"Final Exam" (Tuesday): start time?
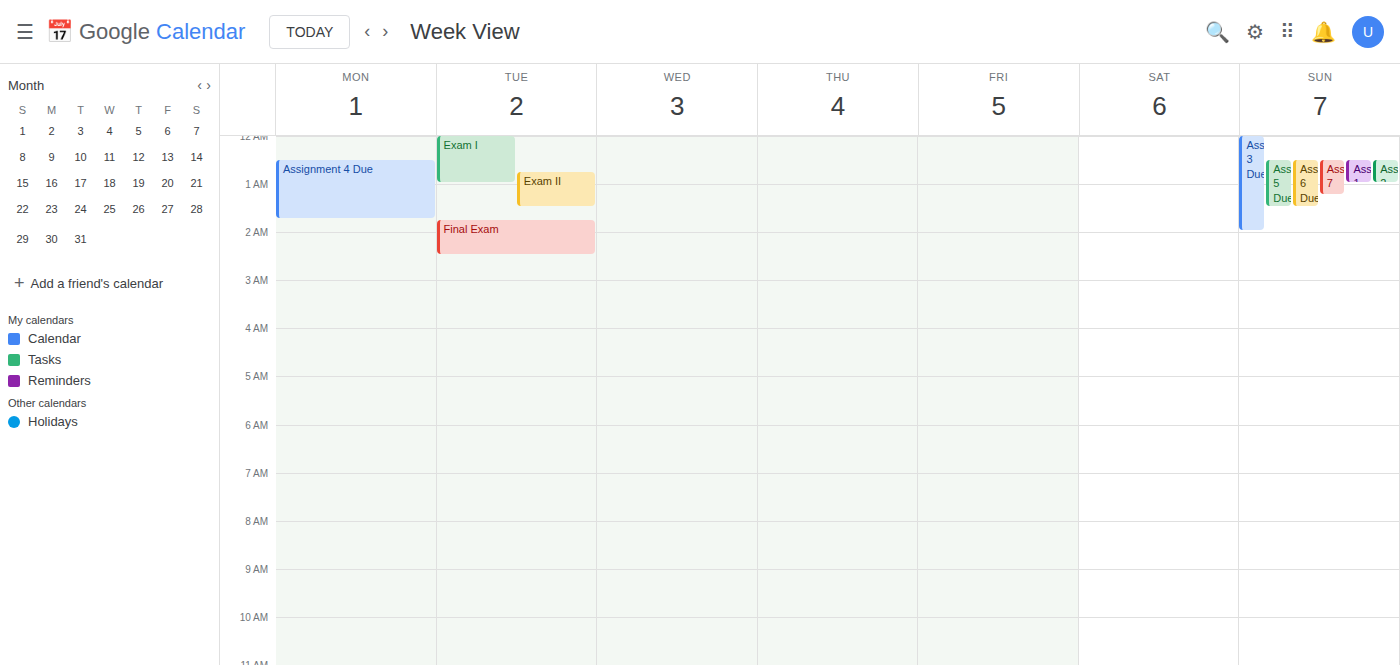
1:45 AM